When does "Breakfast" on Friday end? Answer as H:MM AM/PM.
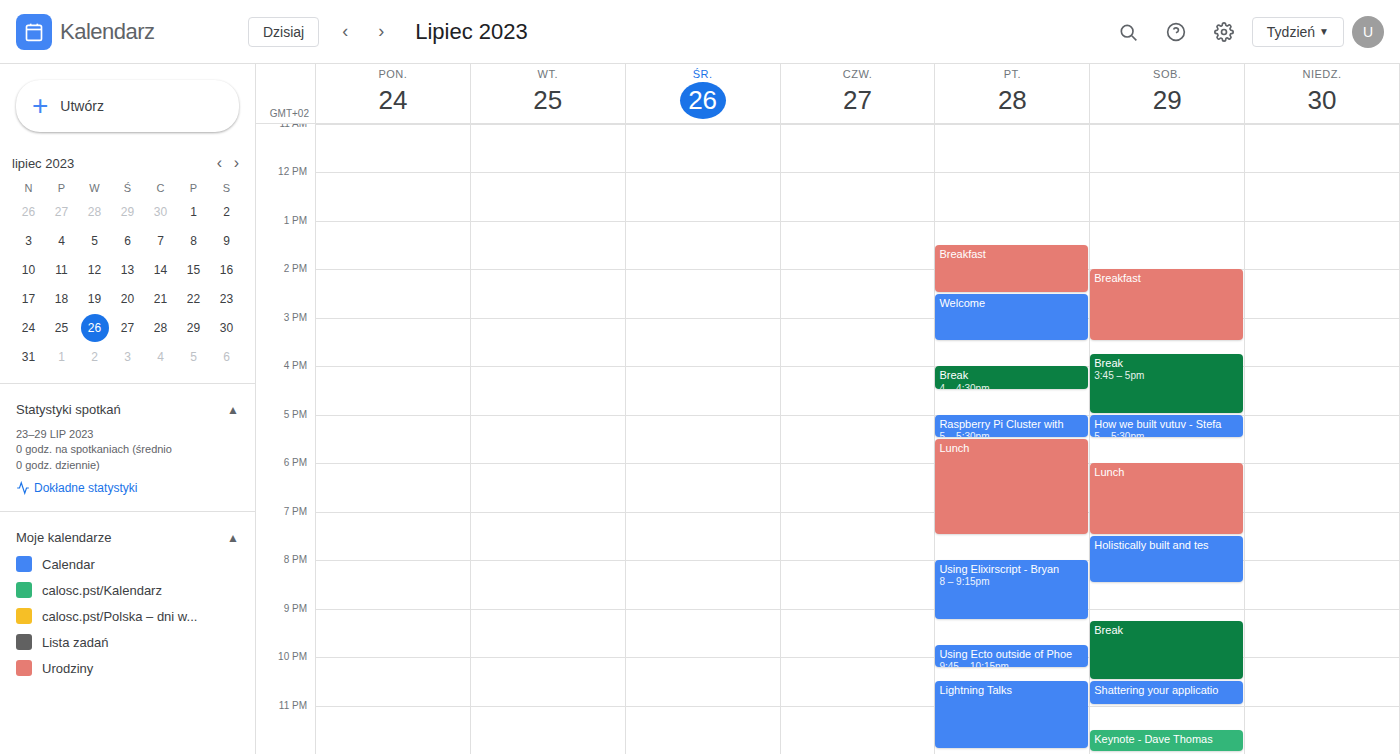
2:30 PM